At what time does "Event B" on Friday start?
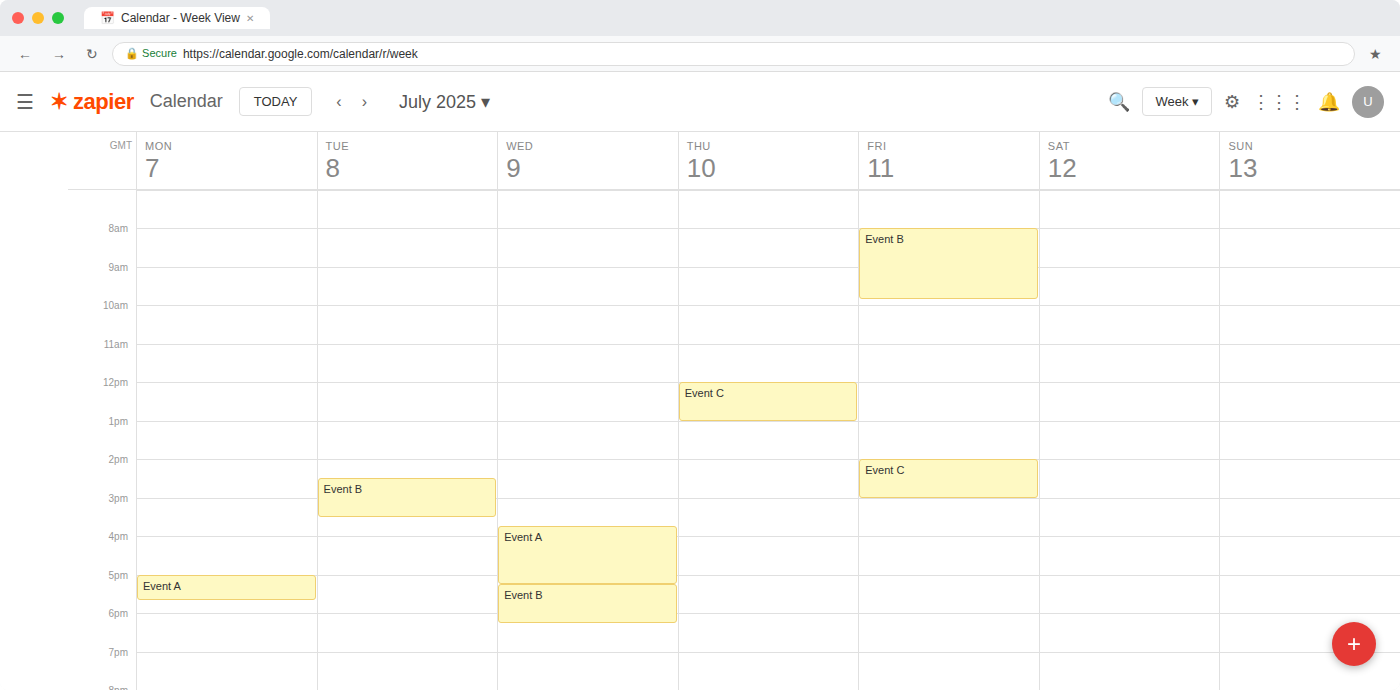
8:00 AM